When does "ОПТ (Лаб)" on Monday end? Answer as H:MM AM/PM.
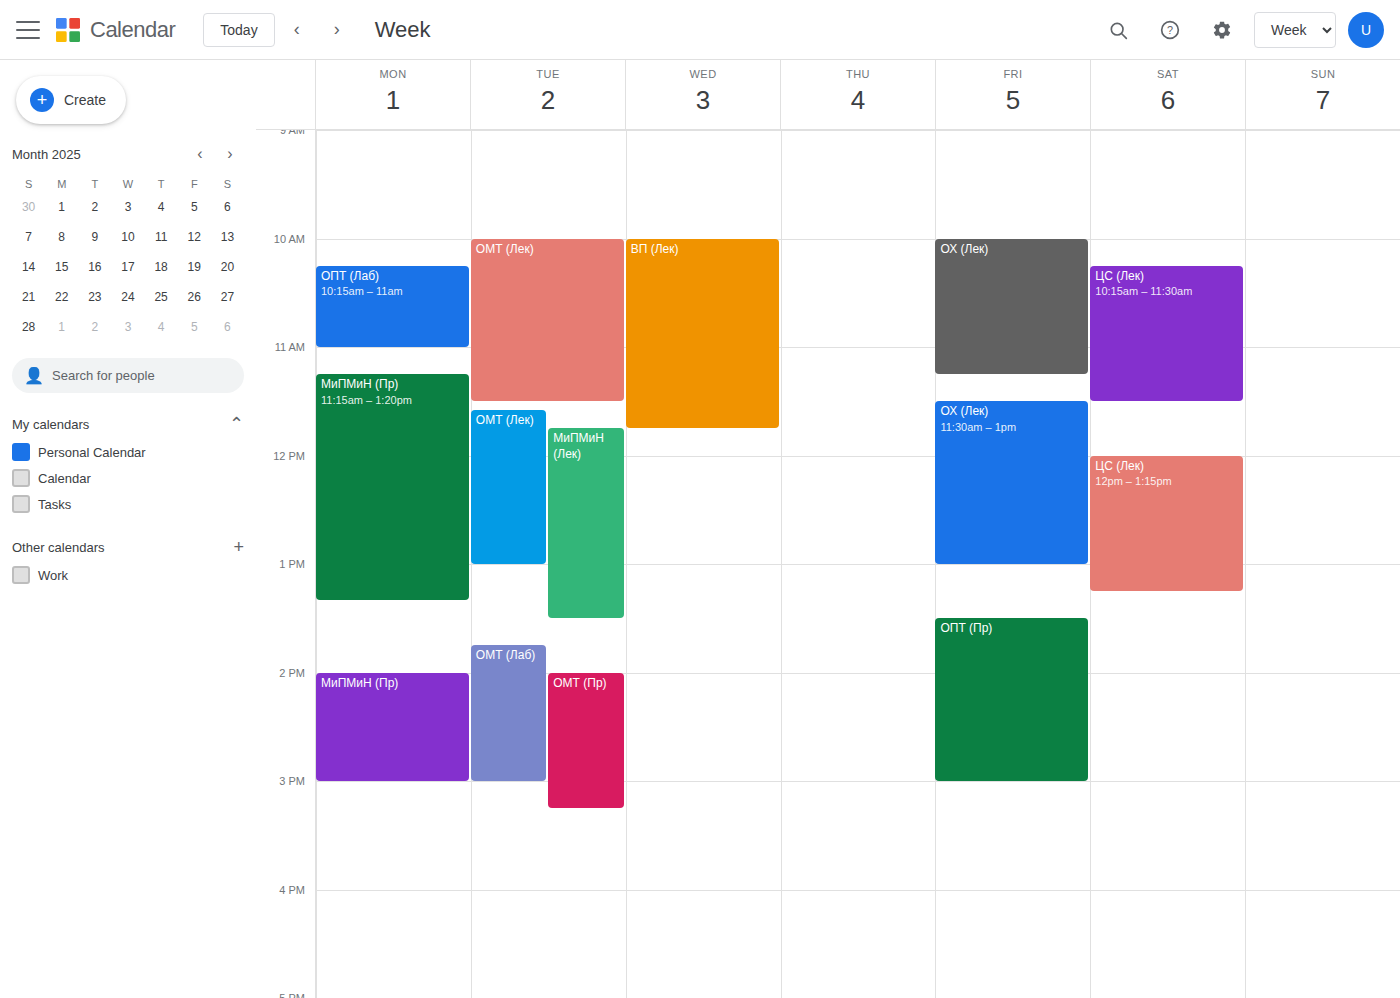
11:00 AM